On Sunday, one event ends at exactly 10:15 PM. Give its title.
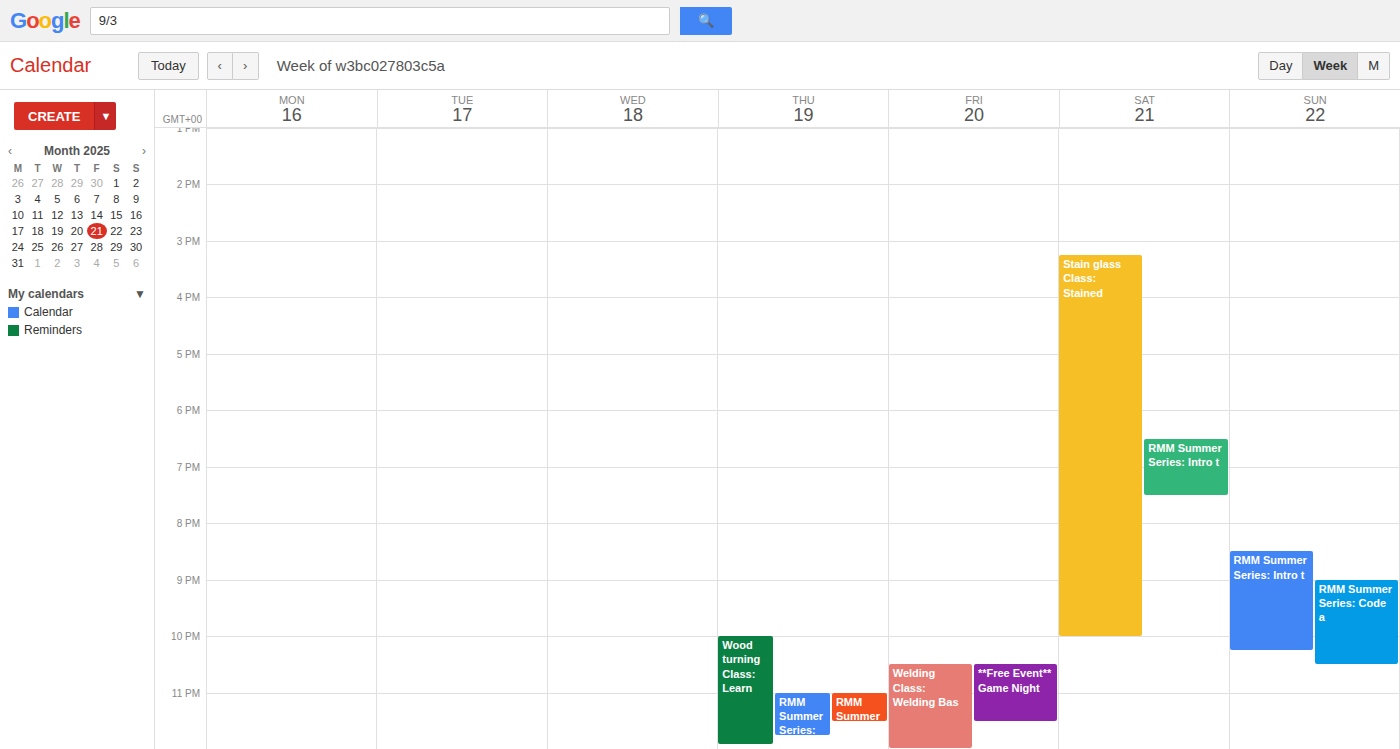
"RMM Summer Series: Intro t"